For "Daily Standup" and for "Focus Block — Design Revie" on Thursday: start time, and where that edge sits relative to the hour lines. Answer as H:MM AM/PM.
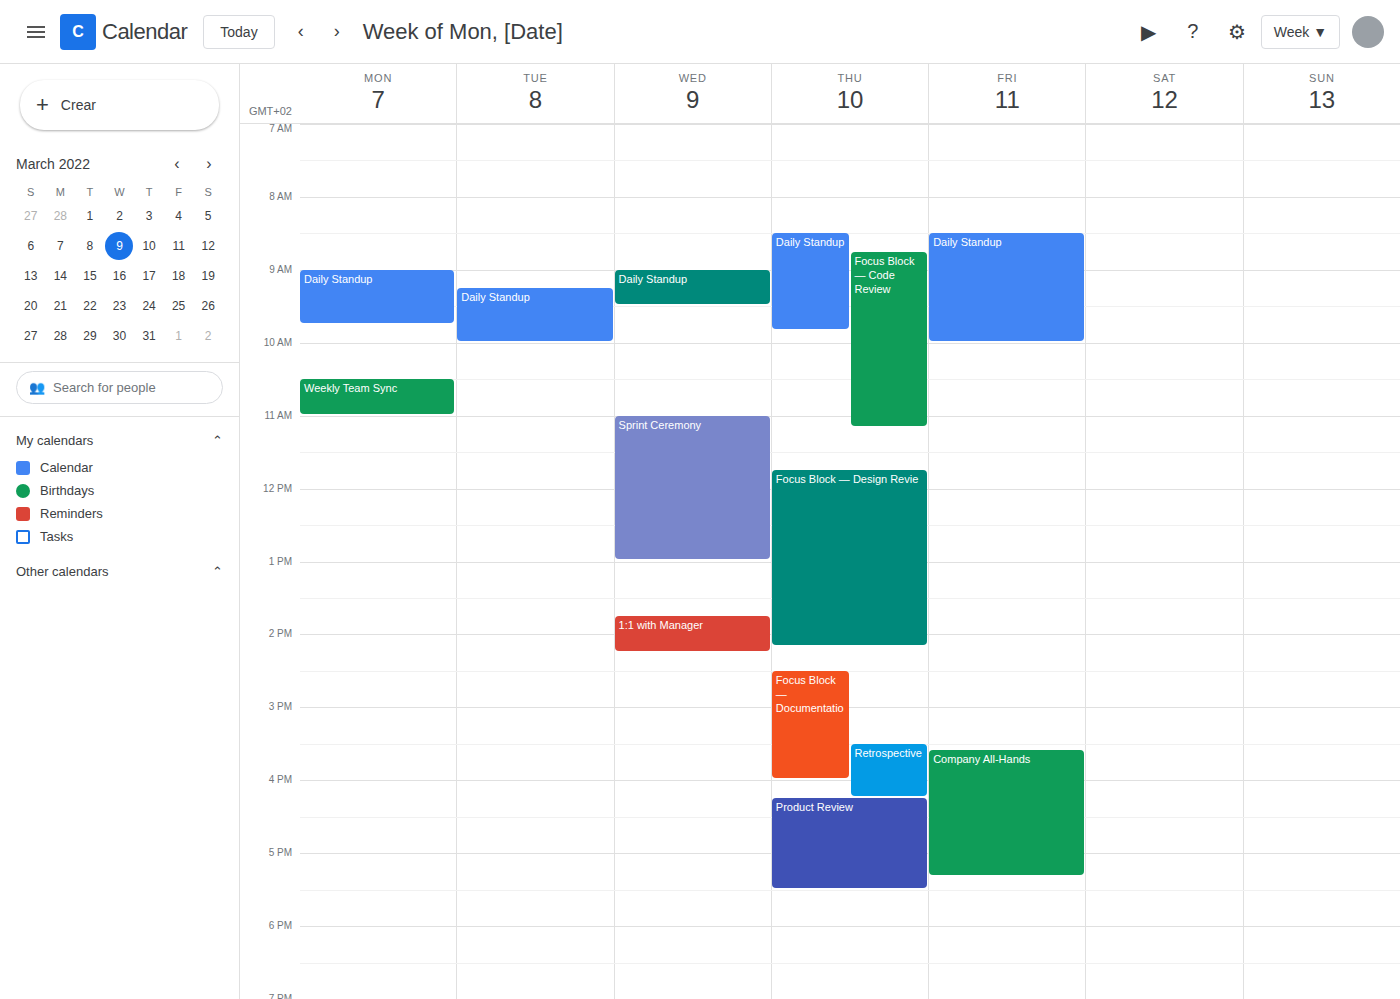
"Daily Standup": 8:30 AM, halfway between the 8 AM and 9 AM lines. "Focus Block — Design Revie": 11:45 AM, neither: three quarters of the way from the 11 AM line to the 12 PM line.